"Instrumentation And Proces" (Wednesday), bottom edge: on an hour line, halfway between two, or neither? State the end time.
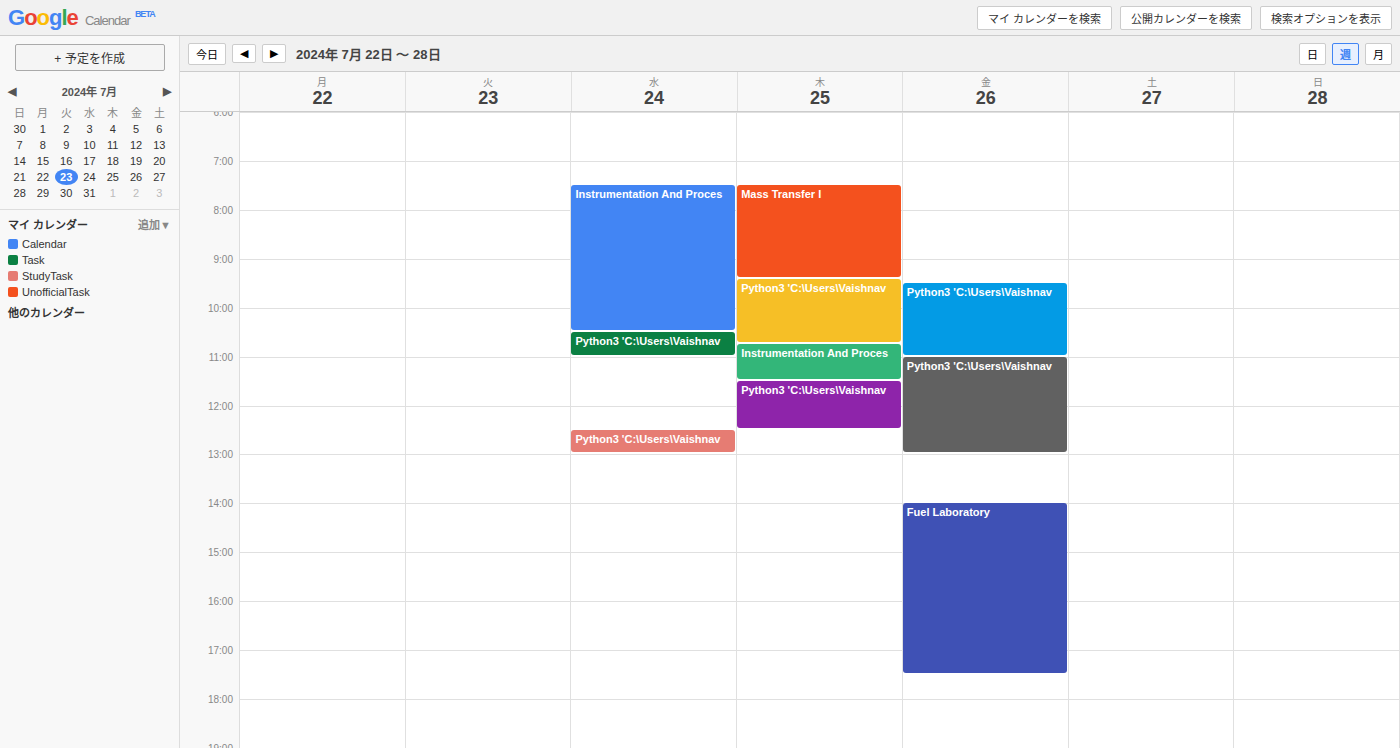
10:30 AM -- halfway between the 10 AM and 11 AM lines.